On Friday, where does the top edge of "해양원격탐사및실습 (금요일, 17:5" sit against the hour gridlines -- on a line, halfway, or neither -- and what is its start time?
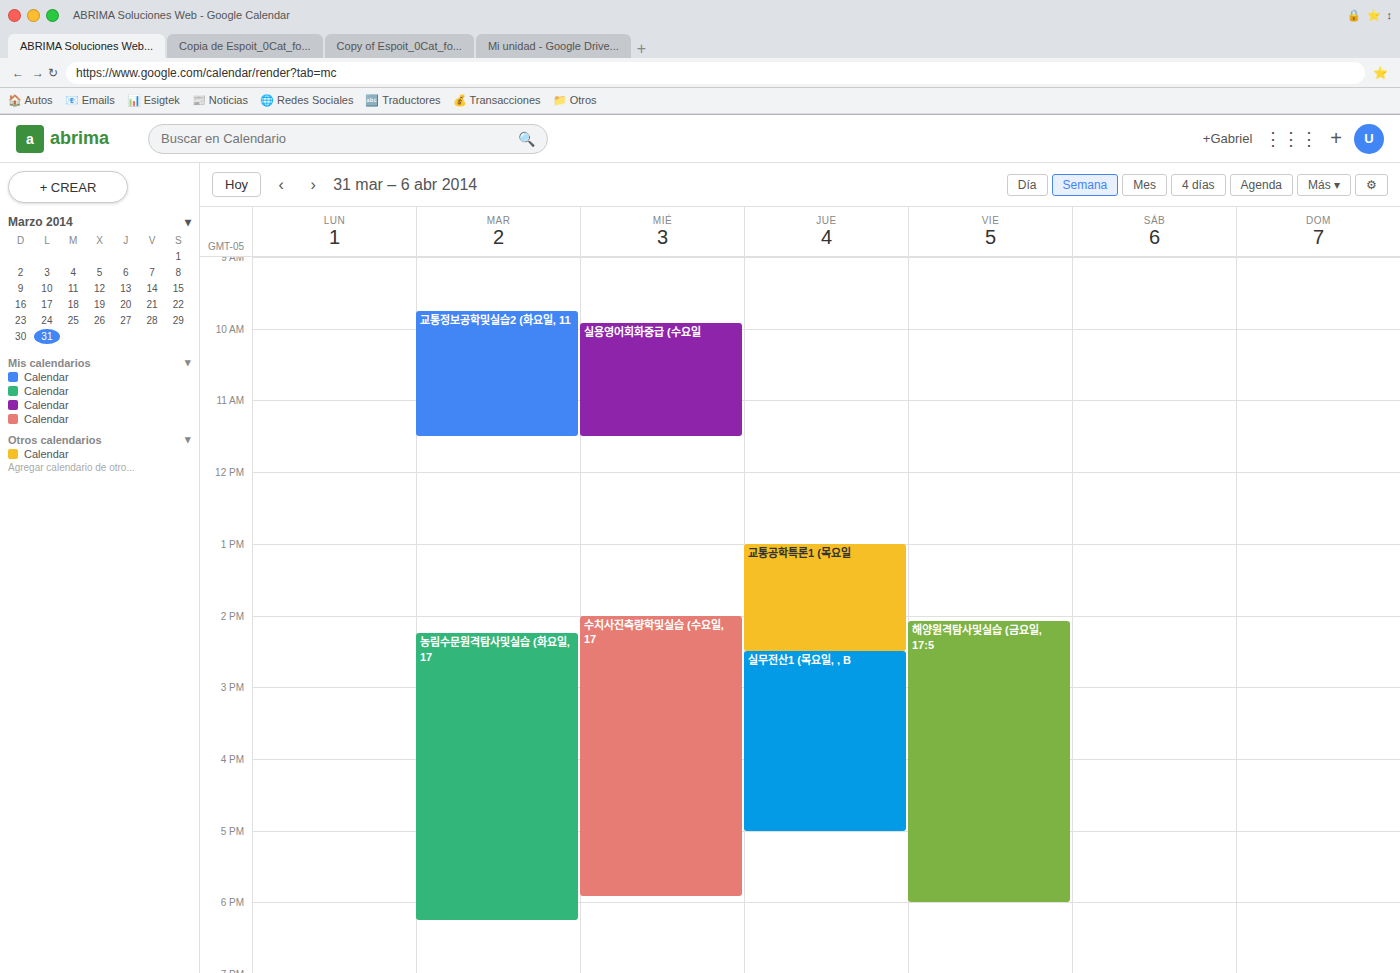
2:05 PM -- neither: 5 minutes below the 2 PM line and 55 minutes above the 3 PM line.